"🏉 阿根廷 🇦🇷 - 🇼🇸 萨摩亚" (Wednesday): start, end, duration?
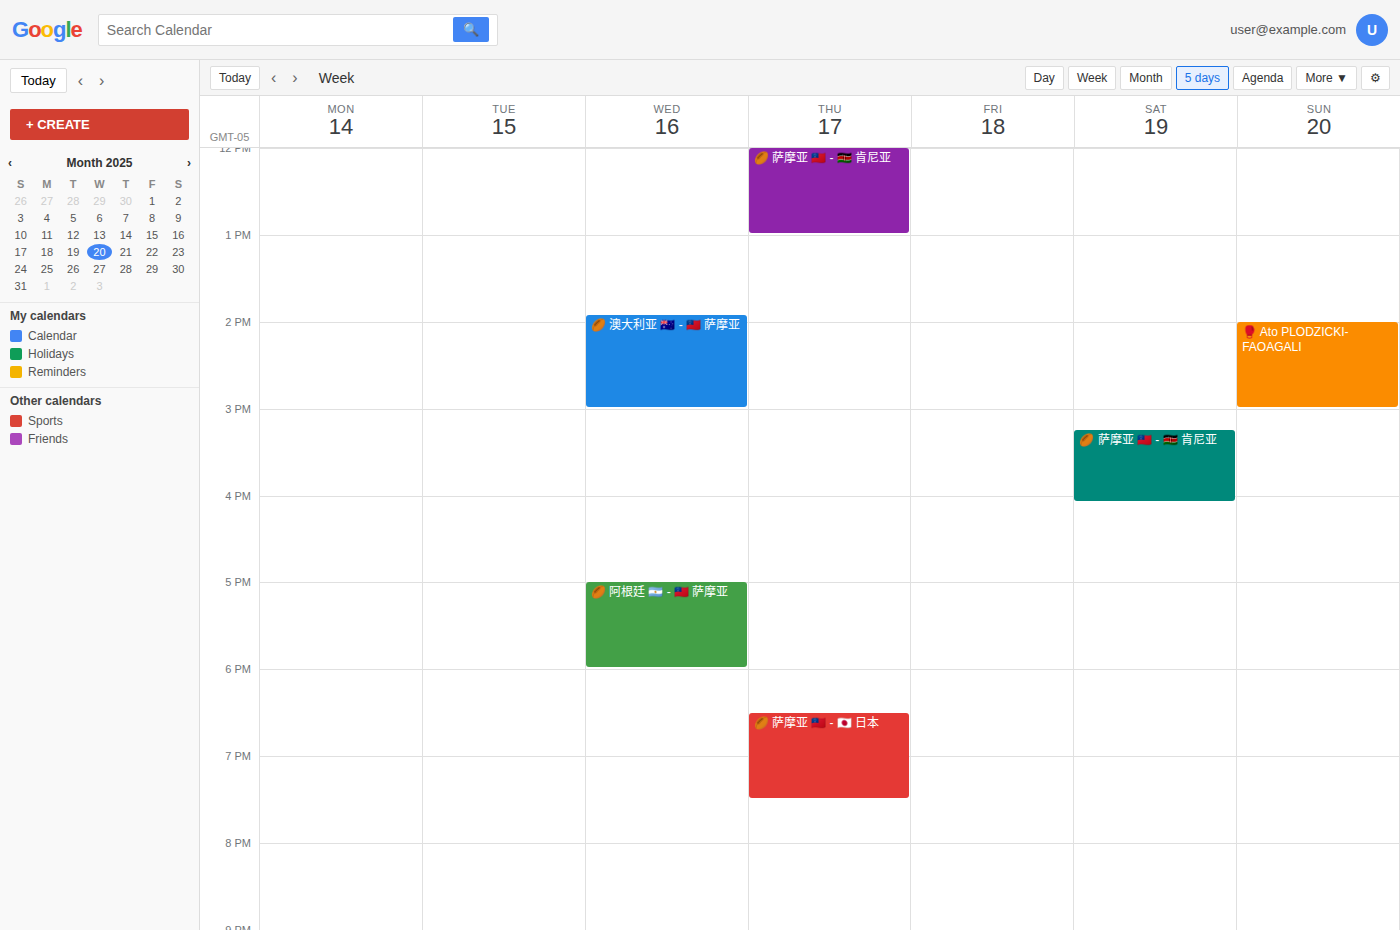
5:00 PM to 6:00 PM, 1 hour